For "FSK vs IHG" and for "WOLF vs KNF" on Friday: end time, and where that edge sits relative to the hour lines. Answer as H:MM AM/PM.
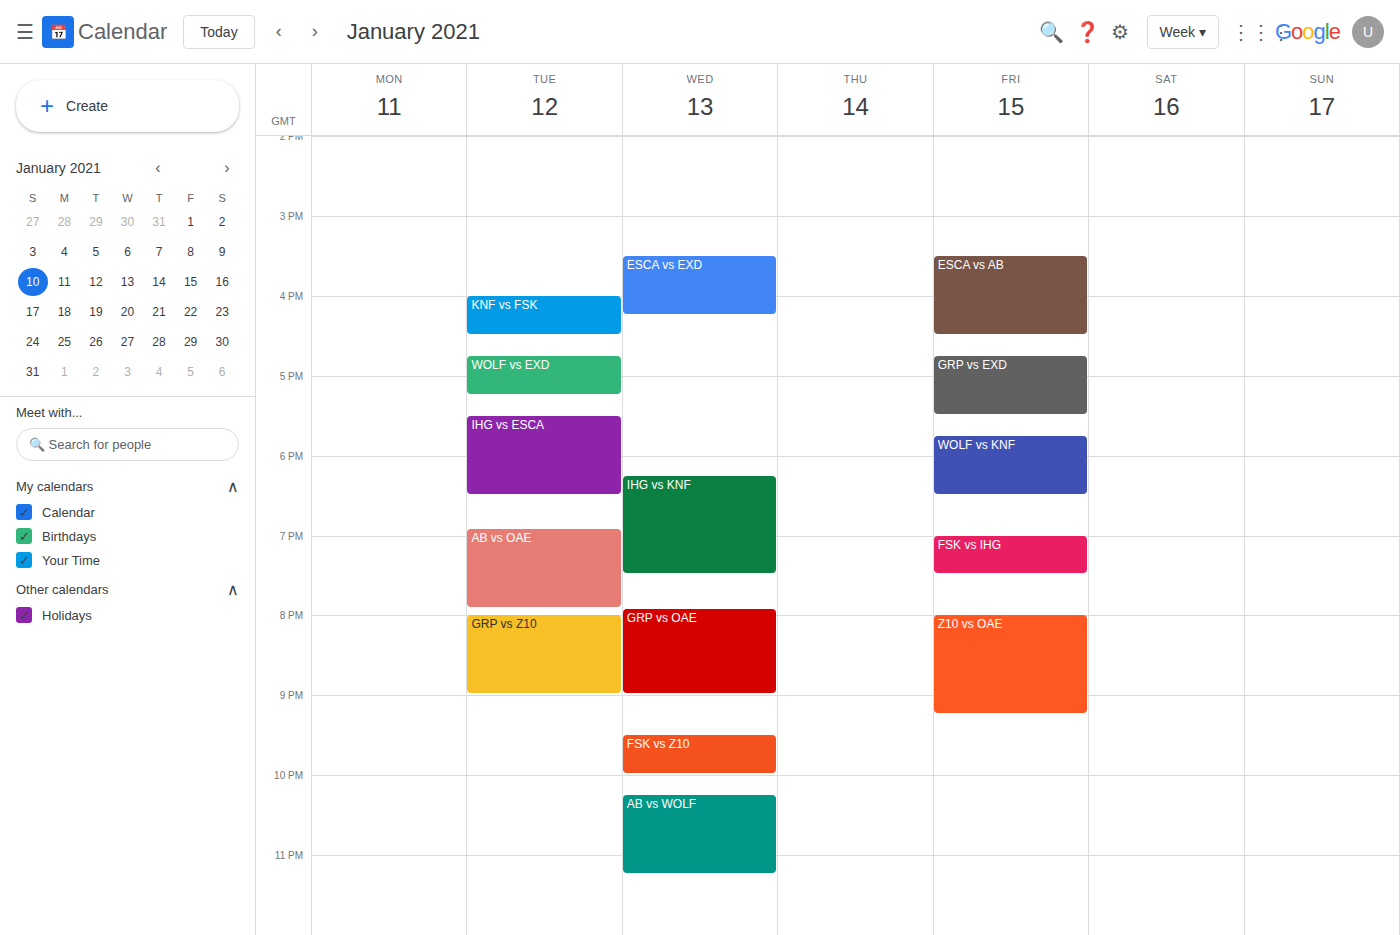
"FSK vs IHG": 7:30 PM, halfway between the 7 PM and 8 PM lines. "WOLF vs KNF": 6:30 PM, halfway between the 6 PM and 7 PM lines.